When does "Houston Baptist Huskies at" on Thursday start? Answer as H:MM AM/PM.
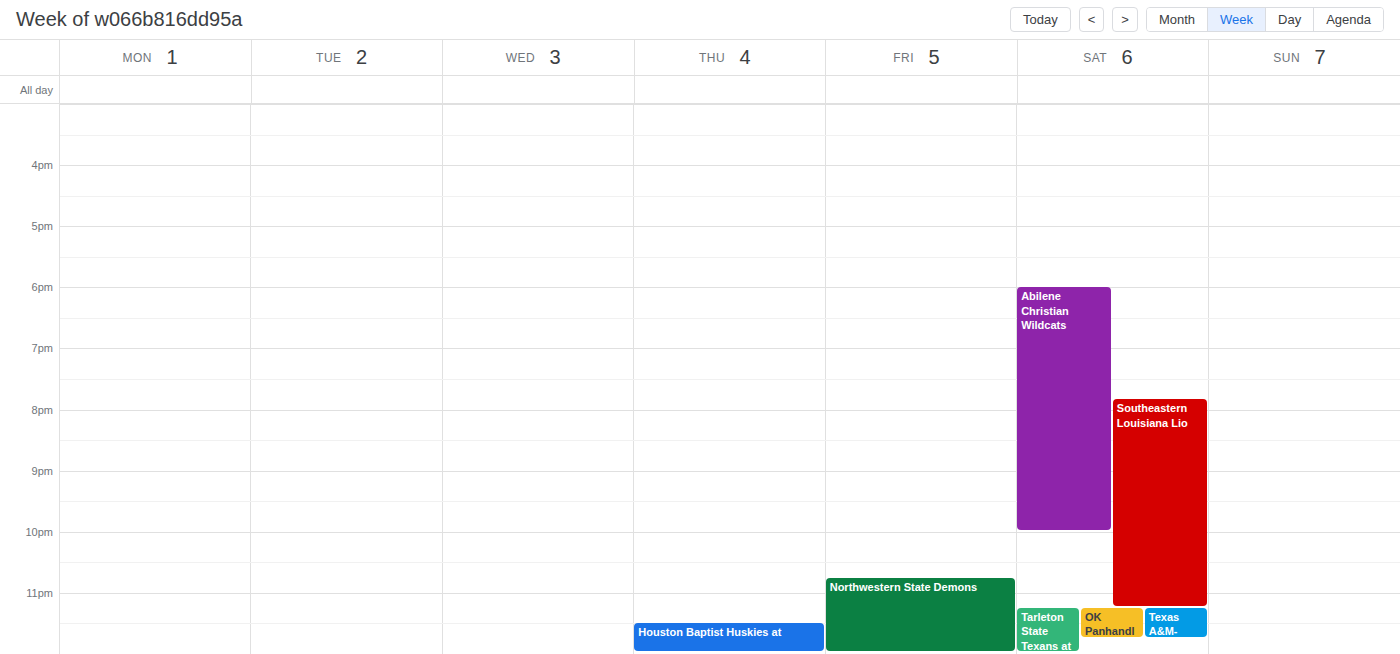
11:30 PM